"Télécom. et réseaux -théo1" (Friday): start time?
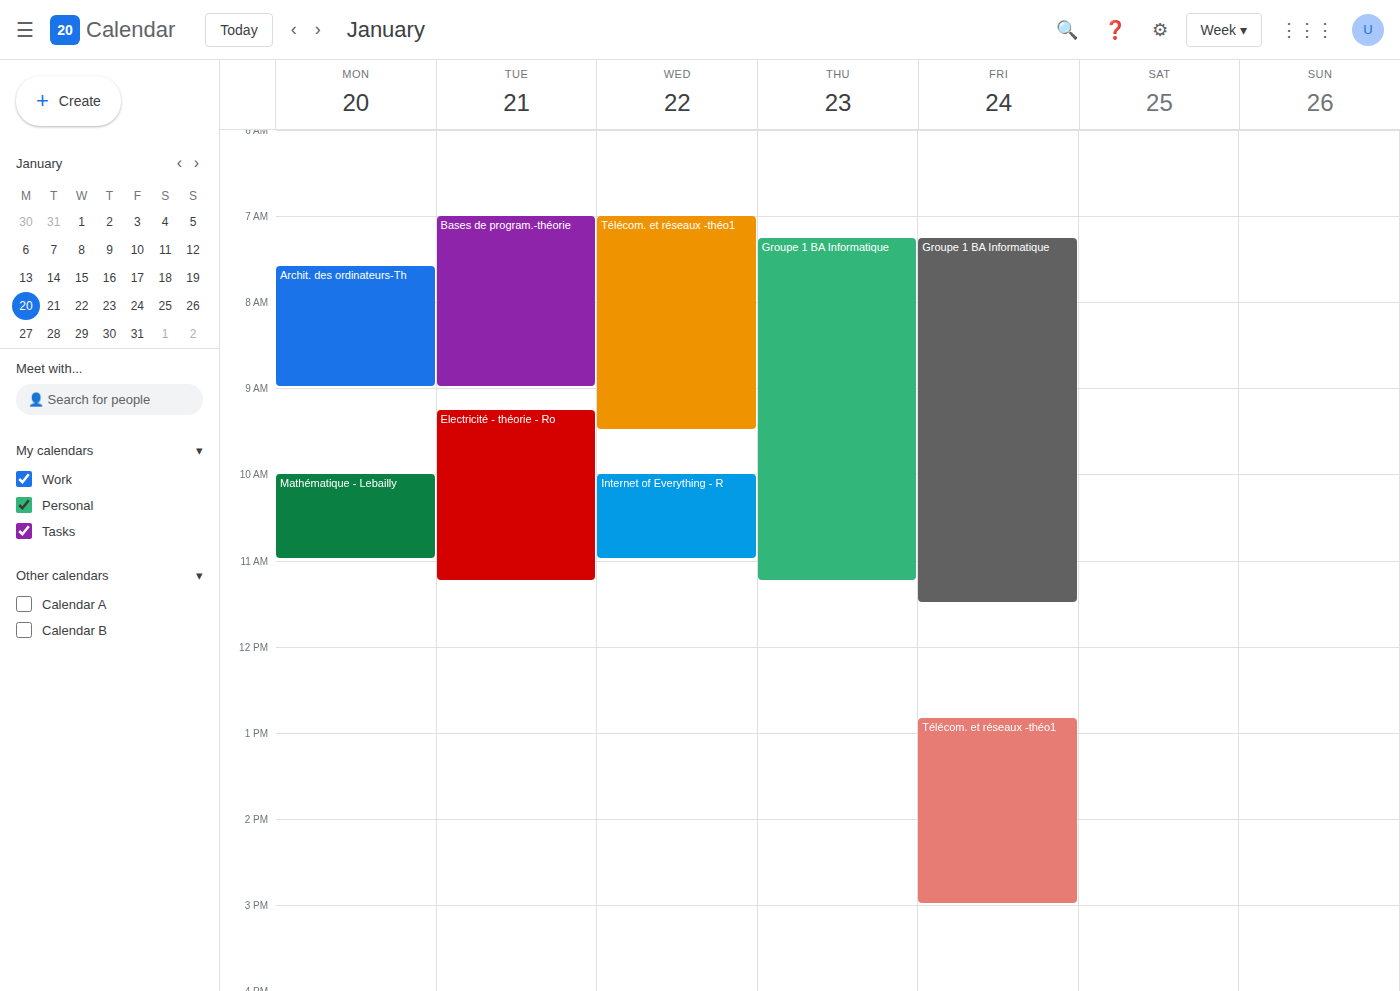
12:50 PM